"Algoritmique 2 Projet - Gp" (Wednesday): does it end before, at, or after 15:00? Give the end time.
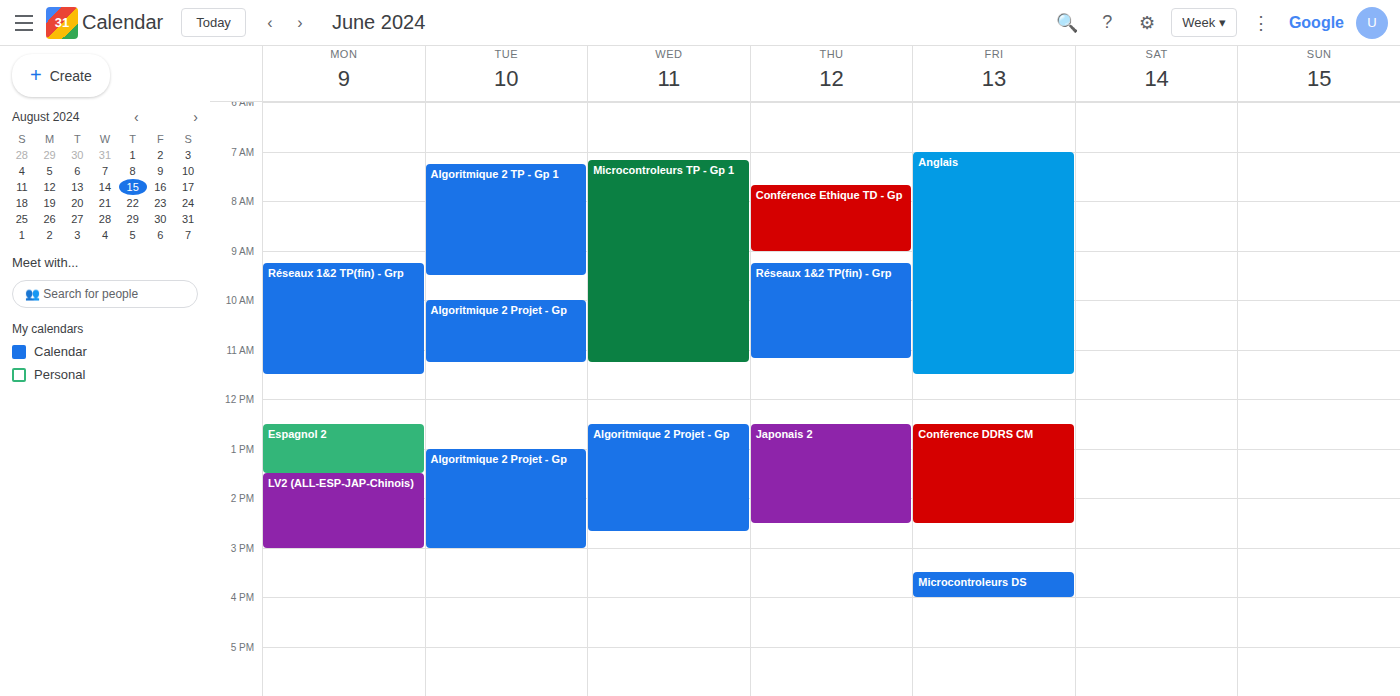
14:40 -- before 15:00, 20 minutes above the 15:00 line.